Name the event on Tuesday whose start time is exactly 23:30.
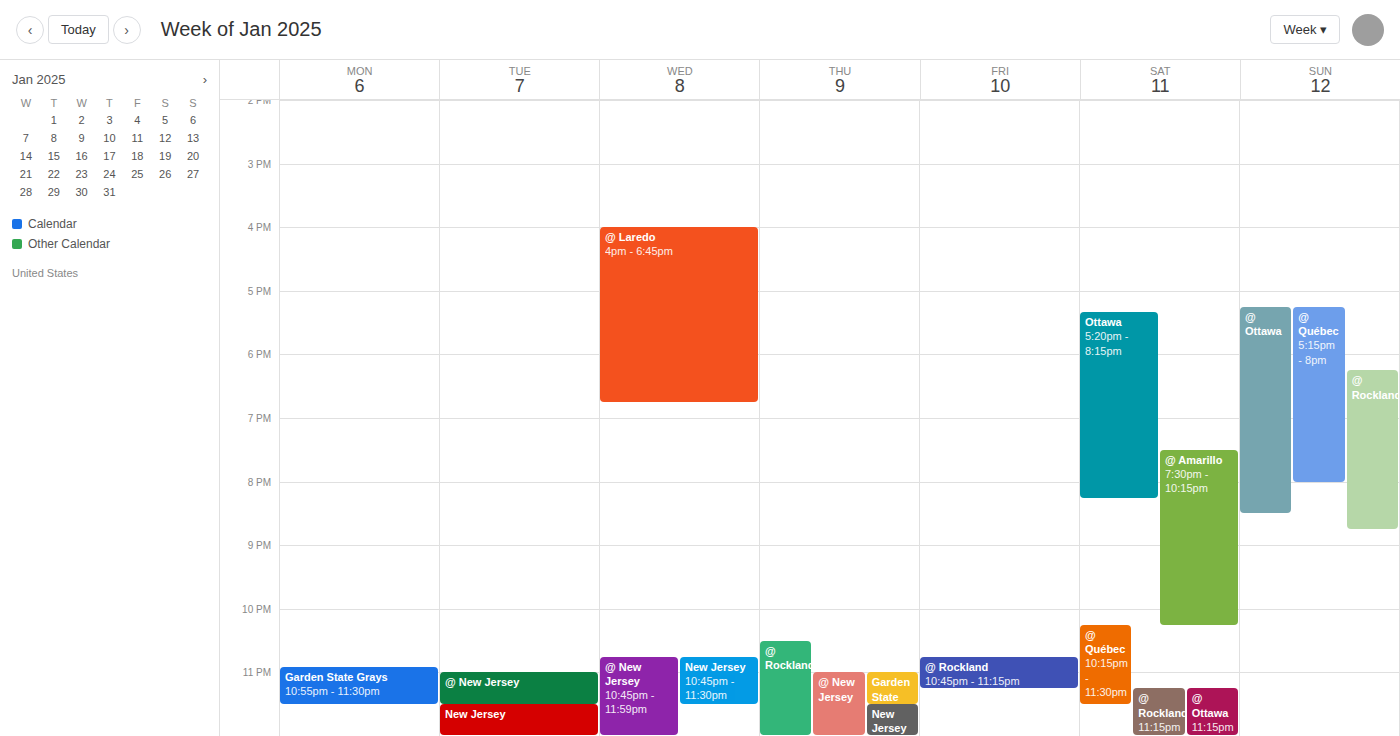
"New Jersey"